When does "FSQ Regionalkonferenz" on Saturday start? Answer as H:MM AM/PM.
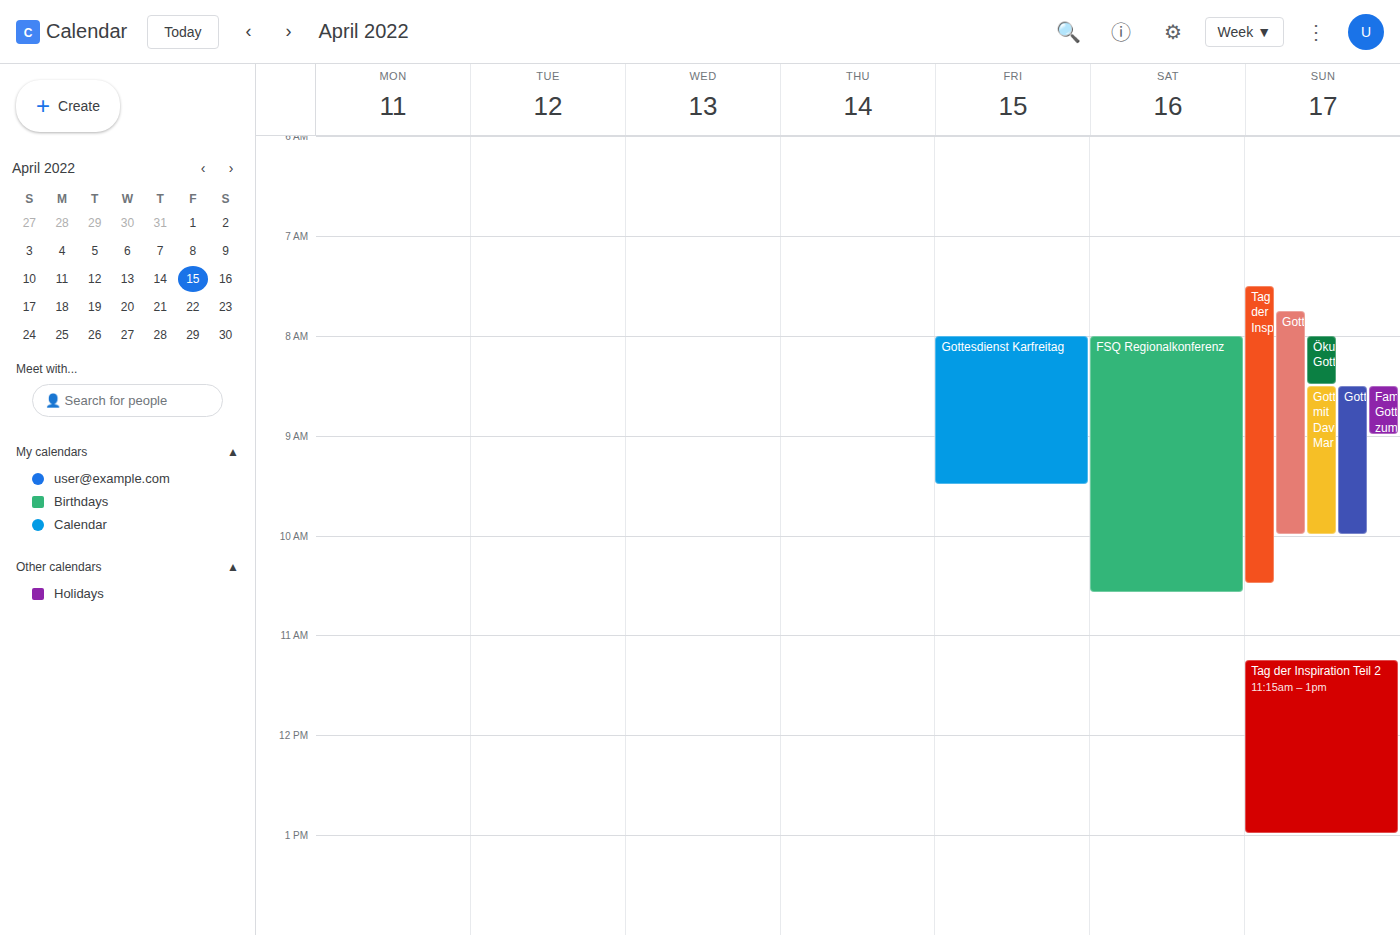
8:00 AM